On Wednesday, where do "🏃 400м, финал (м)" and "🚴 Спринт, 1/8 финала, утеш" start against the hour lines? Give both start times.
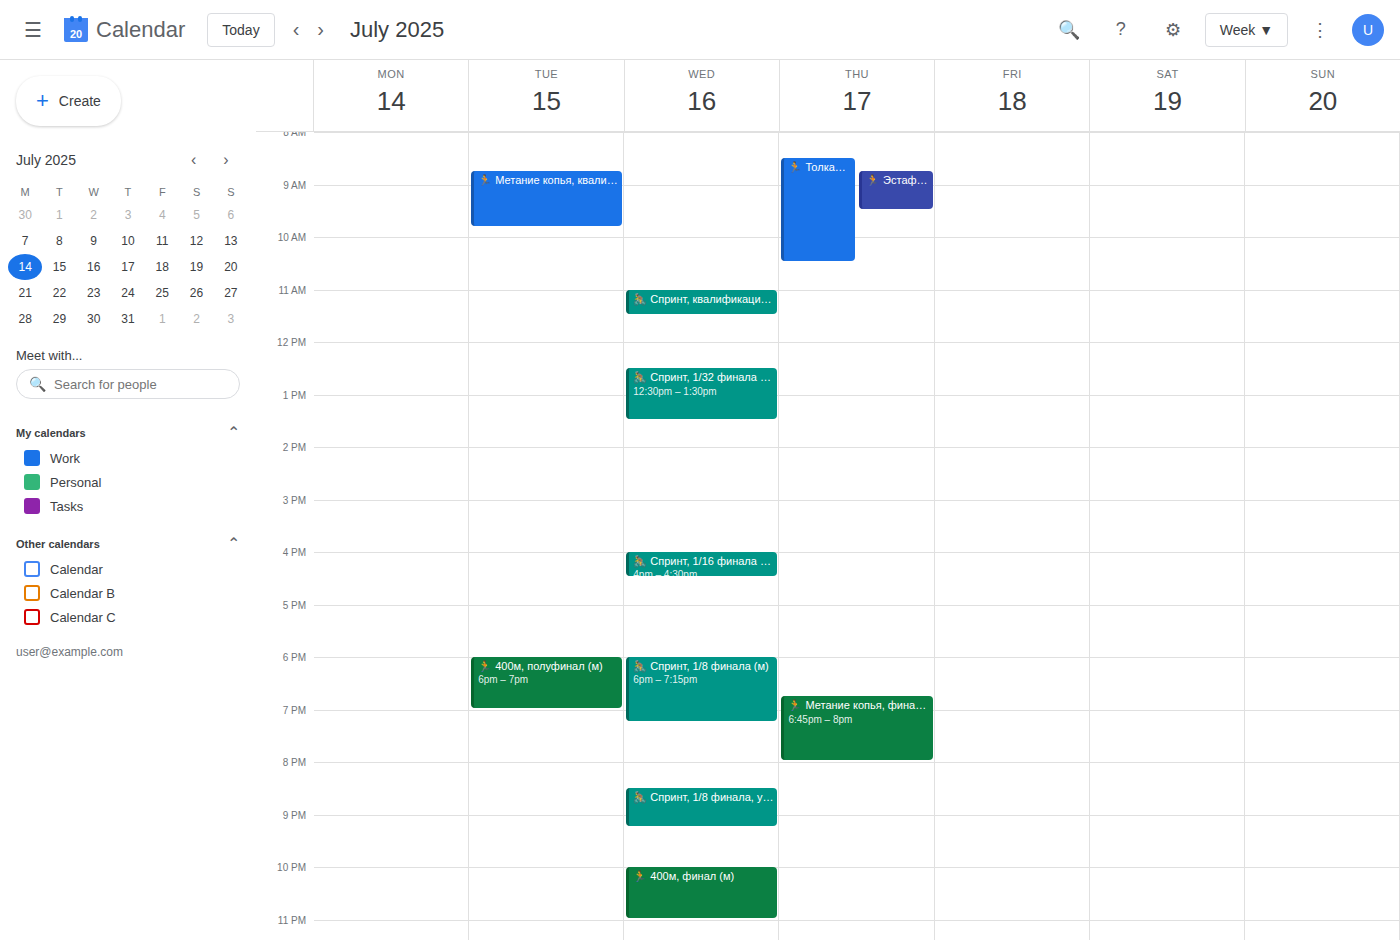
"🏃 400м, финал (м)": 22:00, exactly on the 22:00 line. "🚴 Спринт, 1/8 финала, утеш": 20:30, halfway between the 20:00 and 21:00 lines.